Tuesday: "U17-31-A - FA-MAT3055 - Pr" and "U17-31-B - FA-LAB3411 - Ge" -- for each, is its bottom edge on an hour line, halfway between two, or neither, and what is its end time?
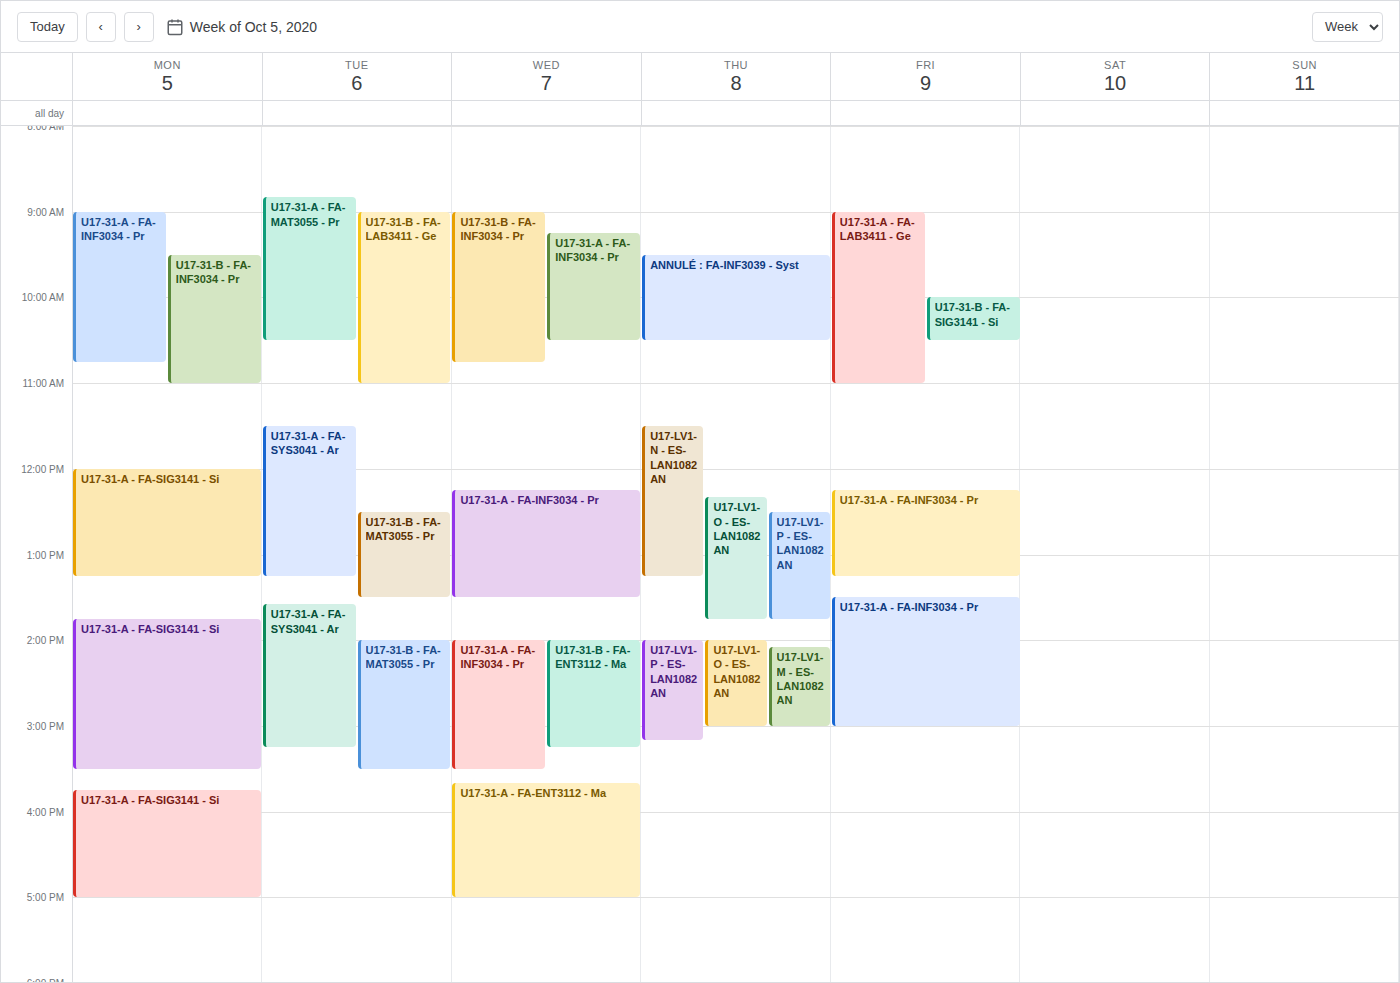
"U17-31-A - FA-MAT3055 - Pr": 10:30 AM, halfway between the 10 AM and 11 AM lines. "U17-31-B - FA-LAB3411 - Ge": 11:00 AM, exactly on the 11 AM line.